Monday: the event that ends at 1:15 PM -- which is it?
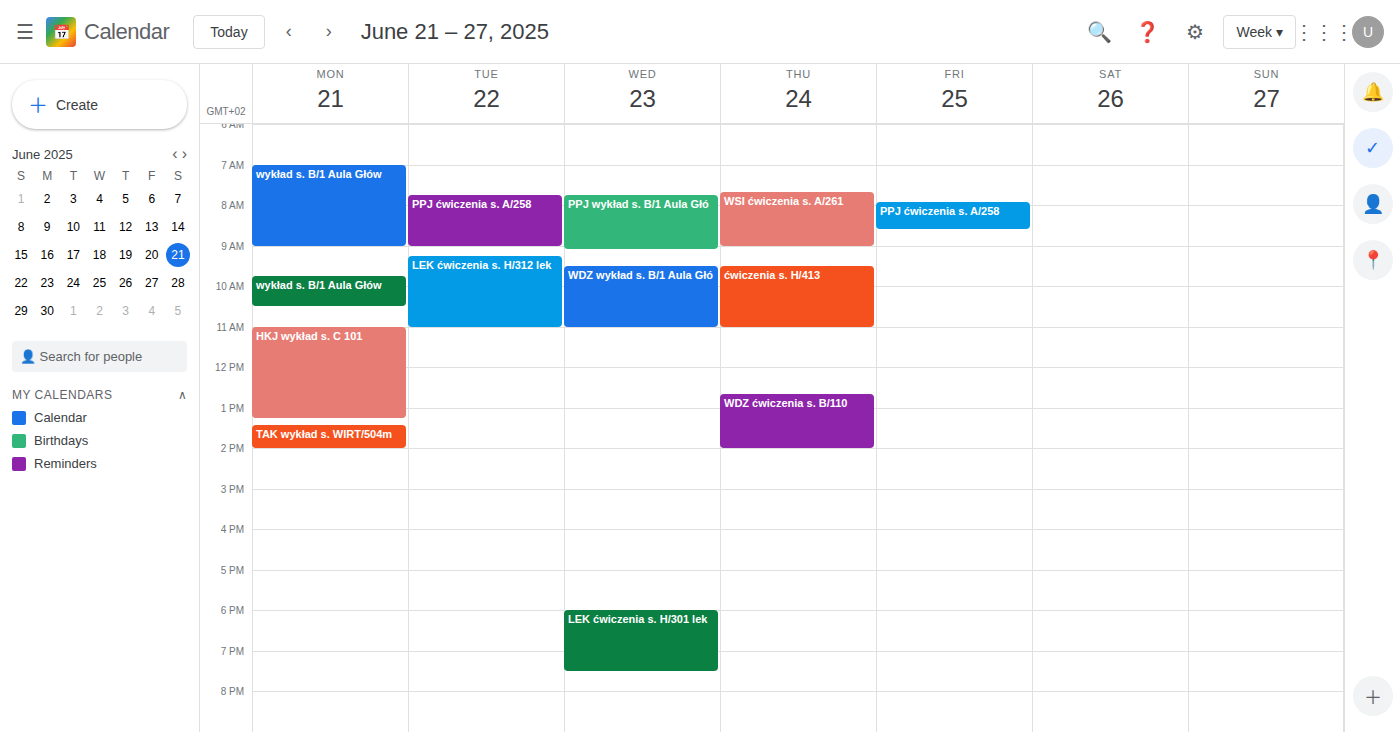
"HKJ wykład s. C 101"